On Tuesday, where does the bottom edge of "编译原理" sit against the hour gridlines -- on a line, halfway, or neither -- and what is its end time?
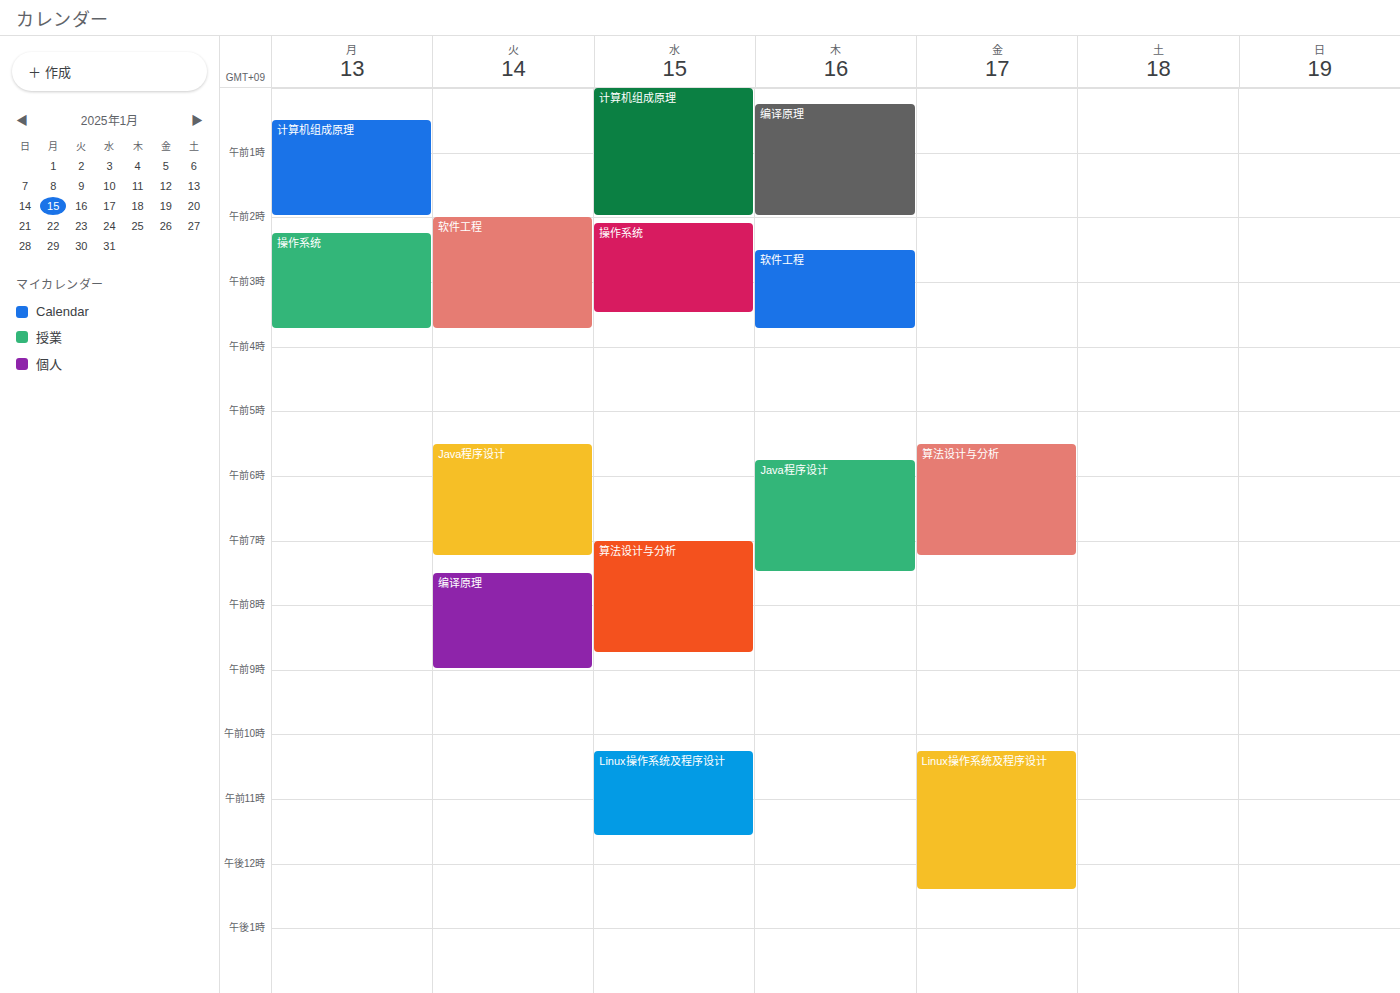
9:00 AM -- exactly on the 9 AM line.